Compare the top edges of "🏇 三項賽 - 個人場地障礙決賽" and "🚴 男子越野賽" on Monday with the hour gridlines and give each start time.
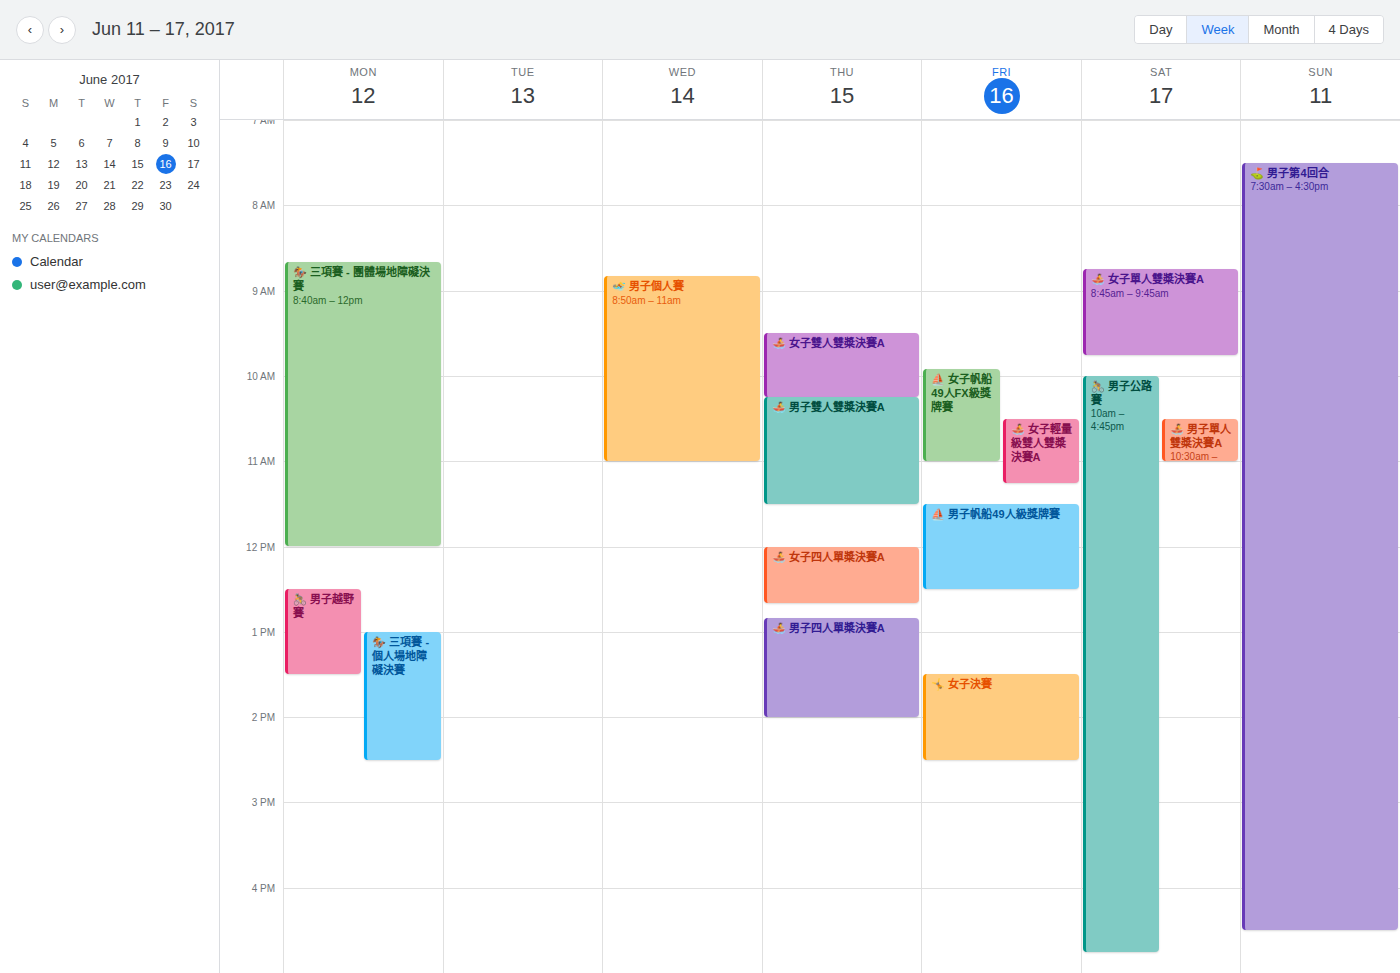
"🏇 三項賽 - 個人場地障礙決賽": 1:00 PM, exactly on the 1 PM line. "🚴 男子越野賽": 12:30 PM, halfway between the 12 PM and 1 PM lines.